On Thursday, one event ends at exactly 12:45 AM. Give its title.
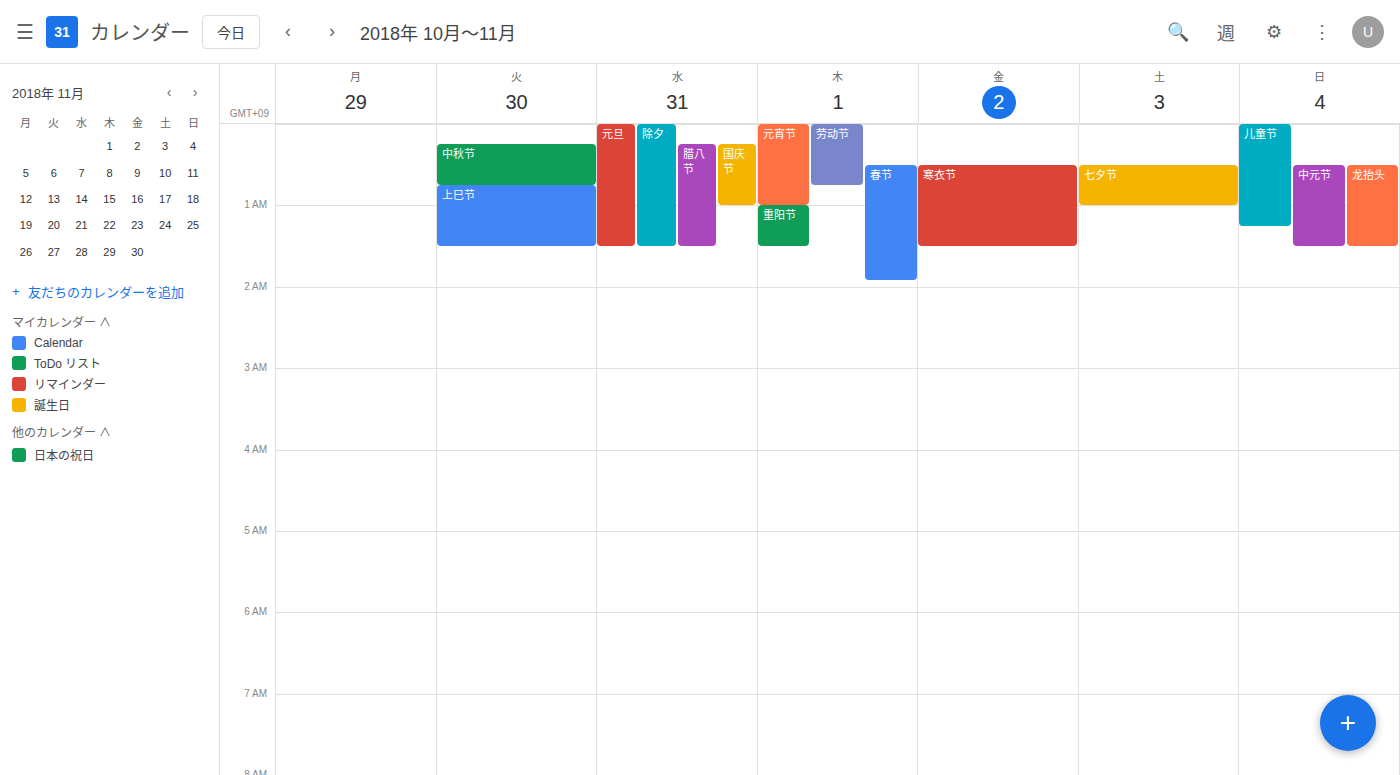
"劳动节"